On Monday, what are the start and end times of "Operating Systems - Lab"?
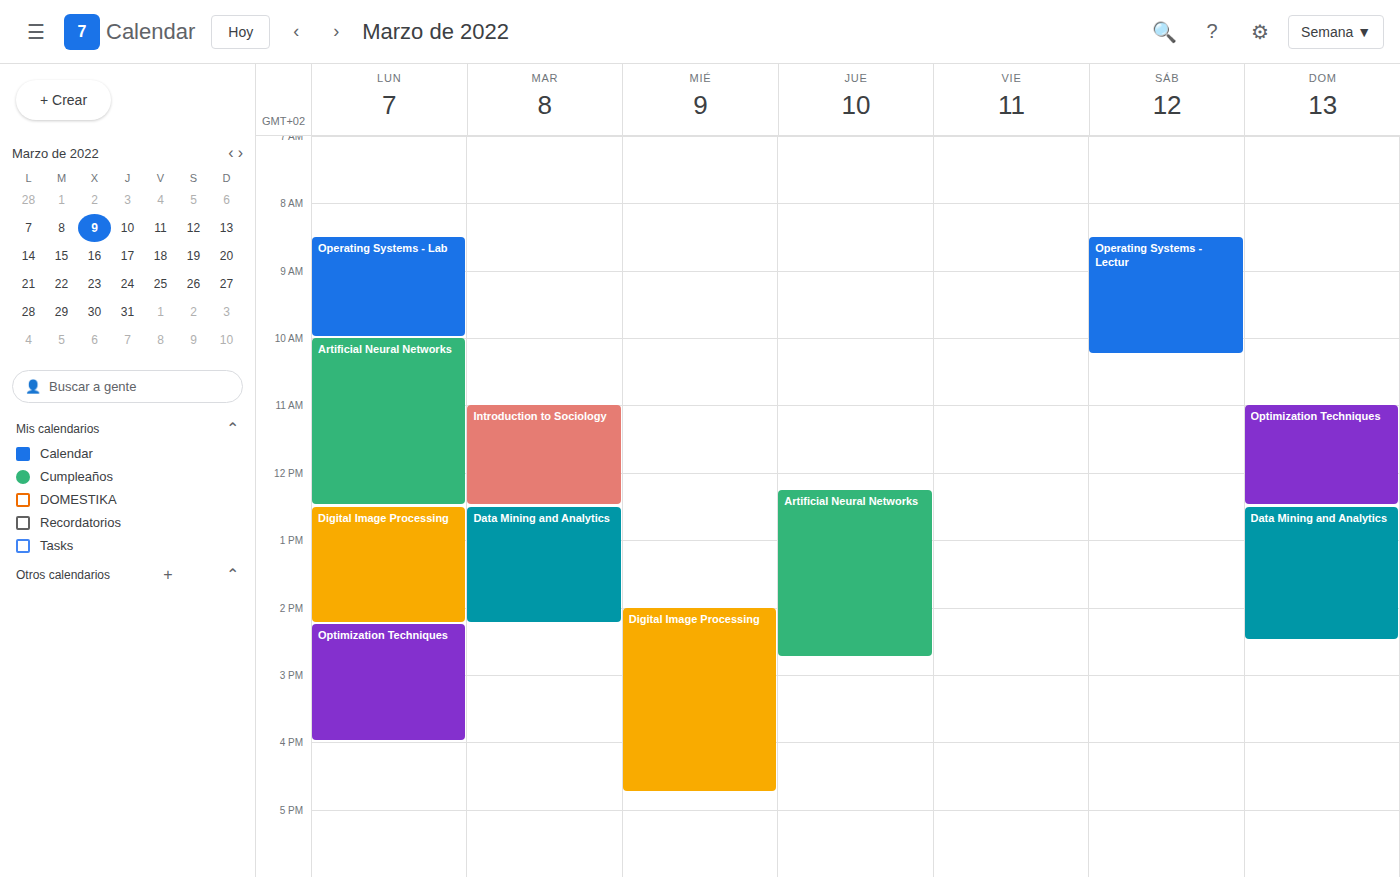
8:30 AM to 10:00 AM